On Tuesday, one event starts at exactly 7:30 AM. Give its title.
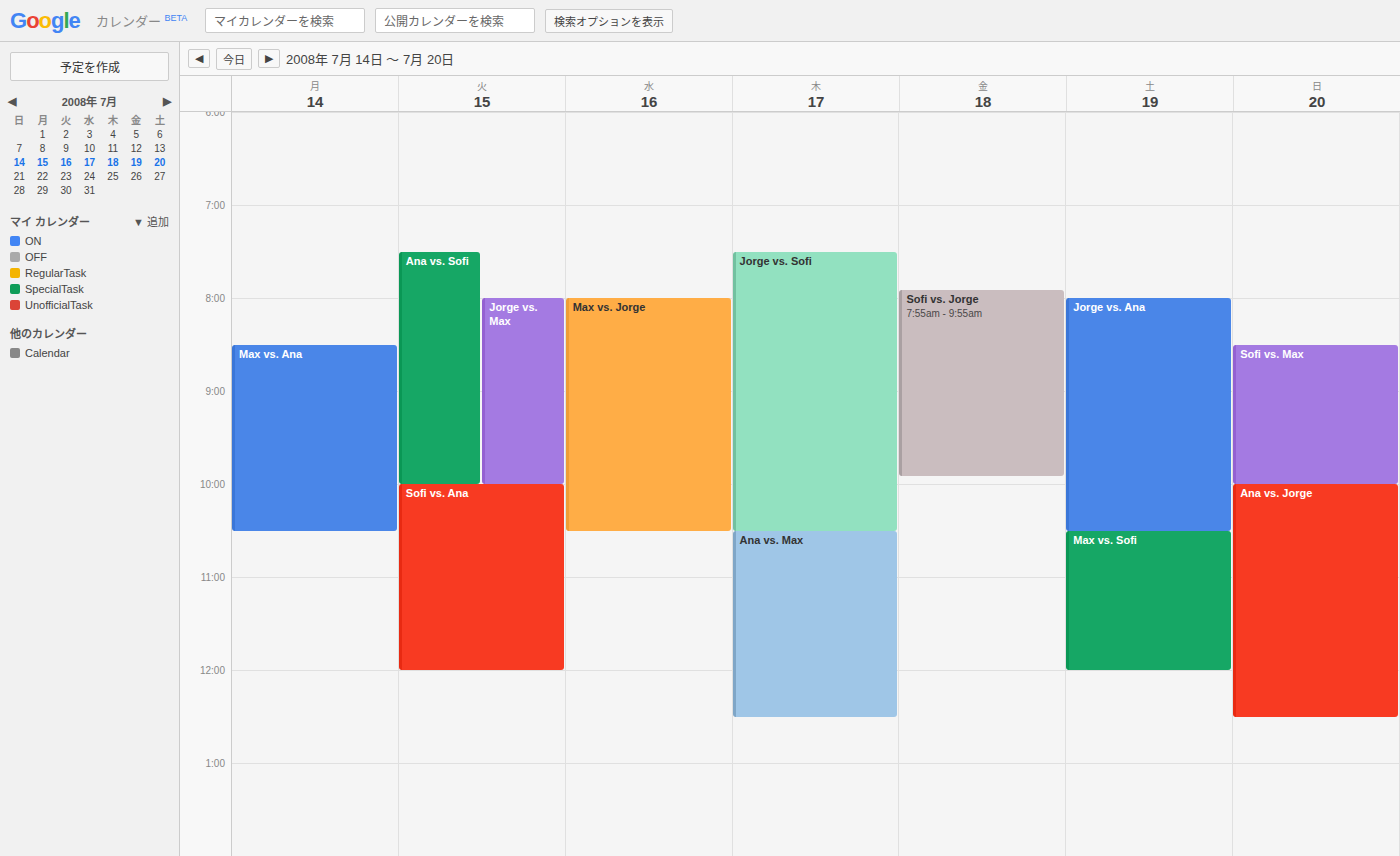
"Ana vs. Sofi"